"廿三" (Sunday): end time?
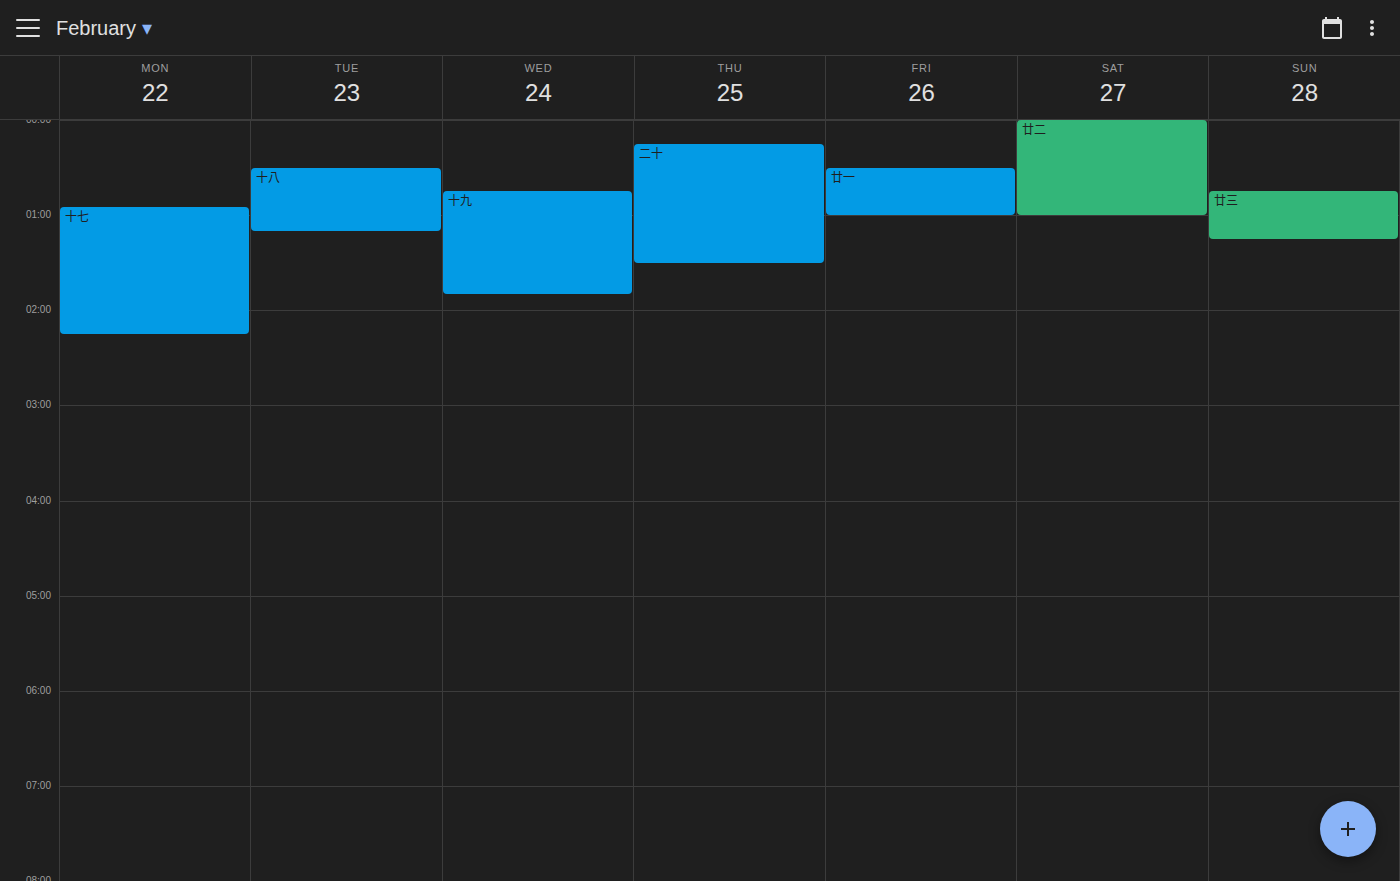
1:15 AM